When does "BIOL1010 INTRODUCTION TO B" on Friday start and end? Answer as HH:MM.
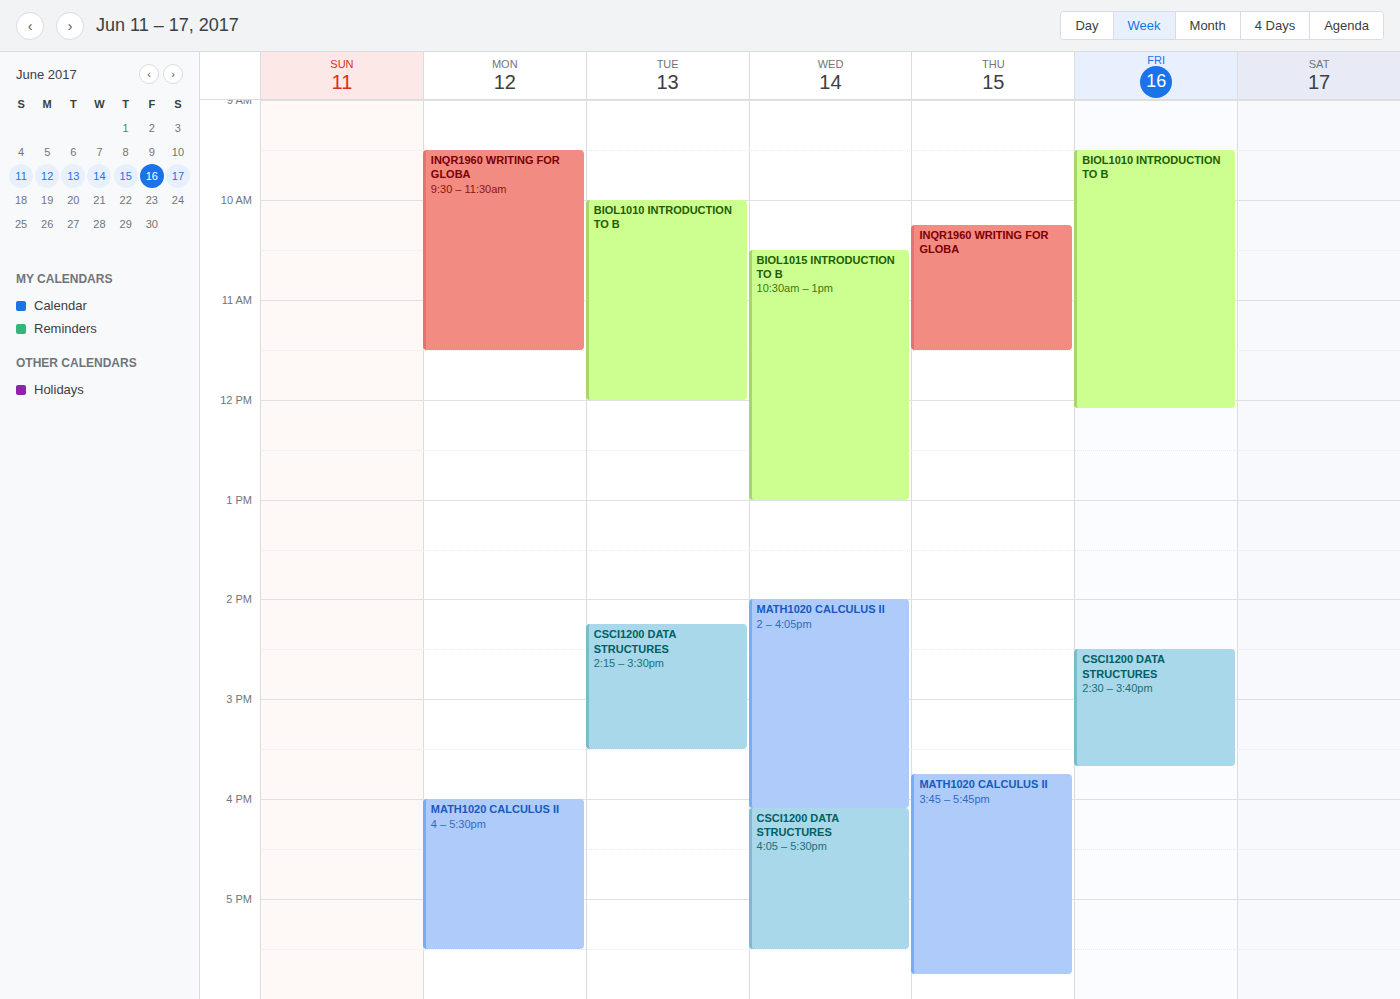
09:30 to 12:05